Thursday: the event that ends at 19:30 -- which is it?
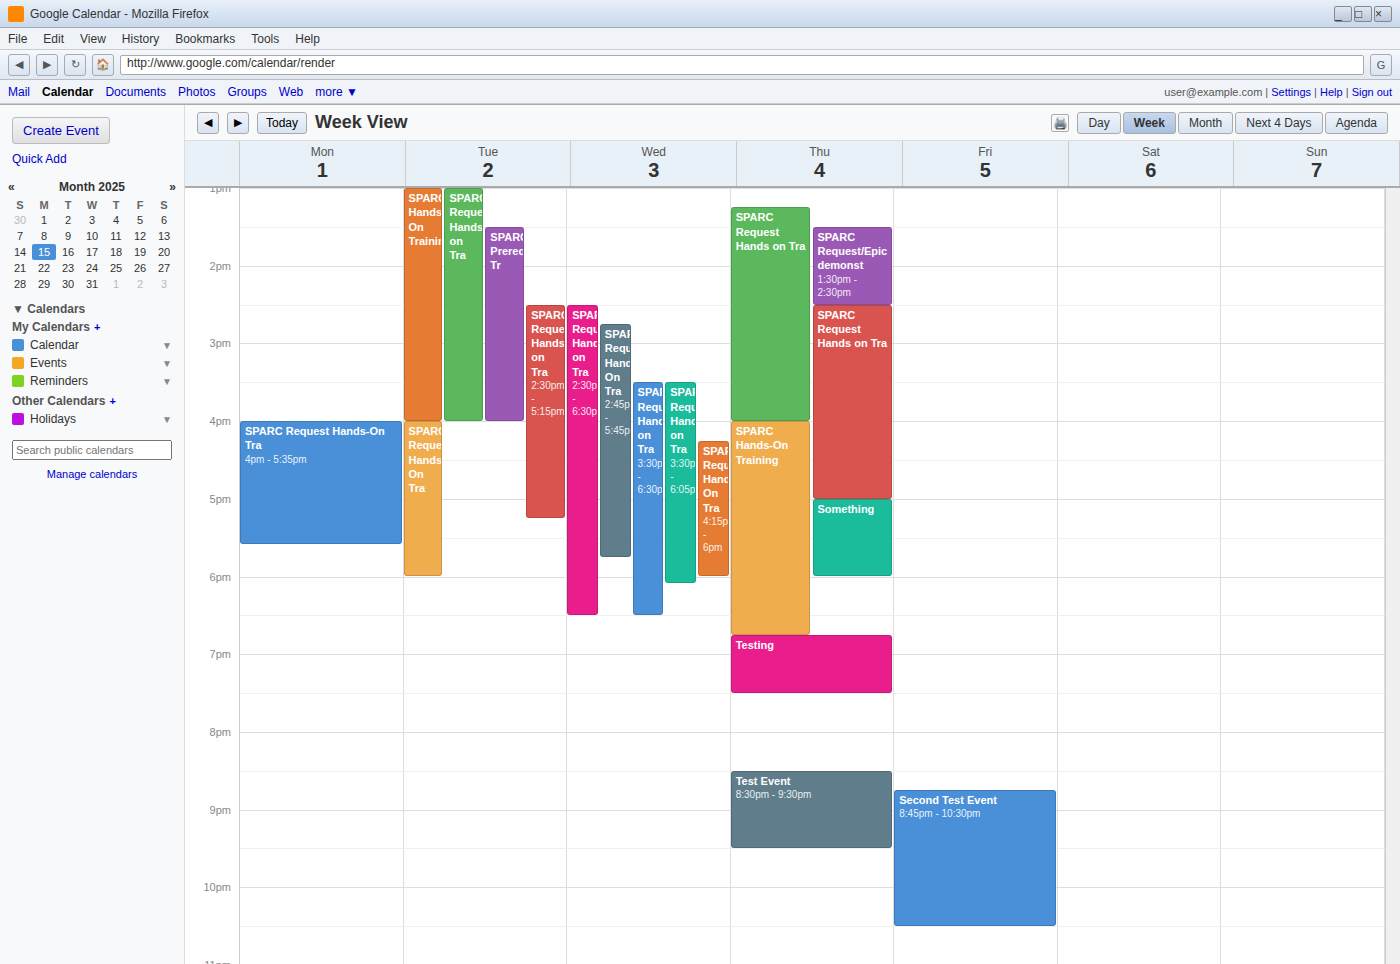
"Testing"